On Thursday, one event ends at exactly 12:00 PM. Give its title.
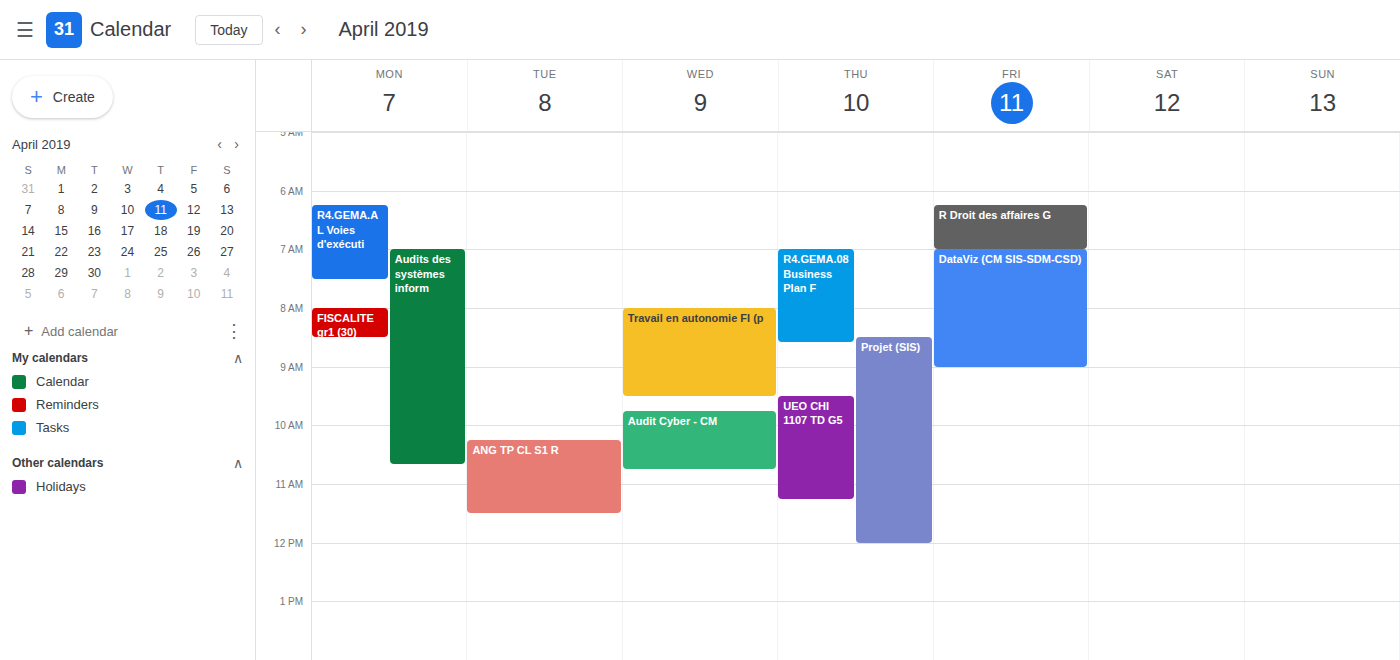
"Projet (SIS)"